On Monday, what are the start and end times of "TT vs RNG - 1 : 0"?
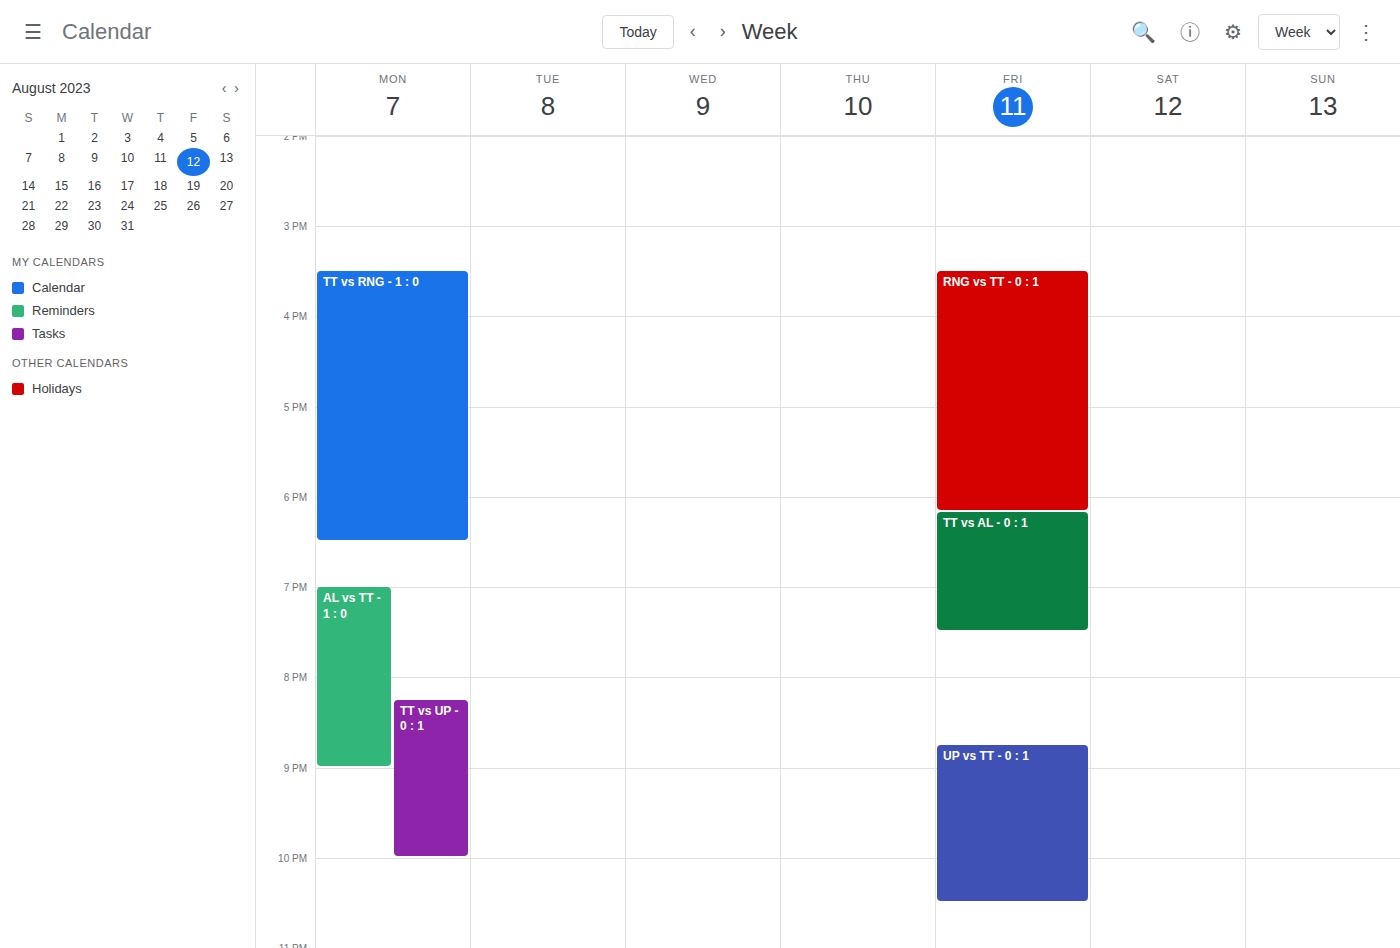
15:30 to 18:30